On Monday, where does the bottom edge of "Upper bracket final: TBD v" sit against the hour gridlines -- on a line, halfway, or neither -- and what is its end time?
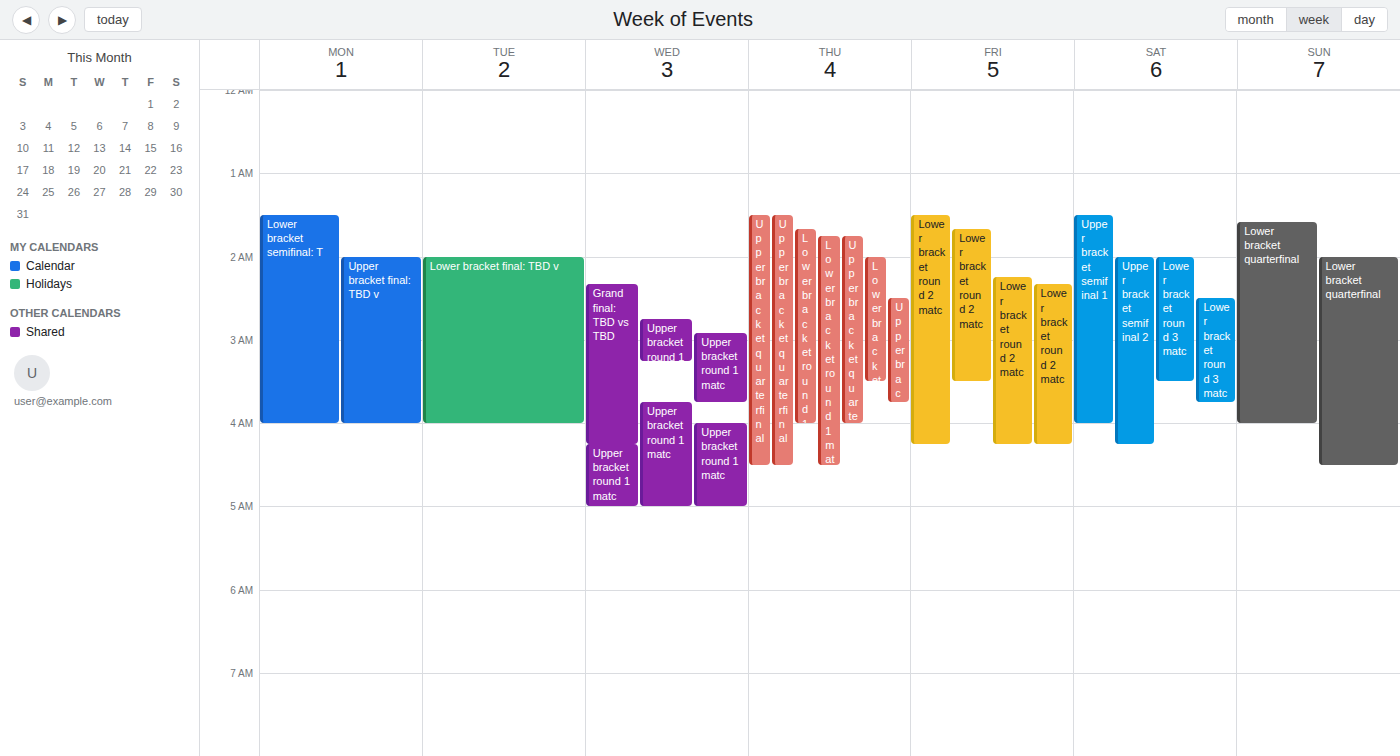
4:00 AM -- exactly on the 4 AM line.